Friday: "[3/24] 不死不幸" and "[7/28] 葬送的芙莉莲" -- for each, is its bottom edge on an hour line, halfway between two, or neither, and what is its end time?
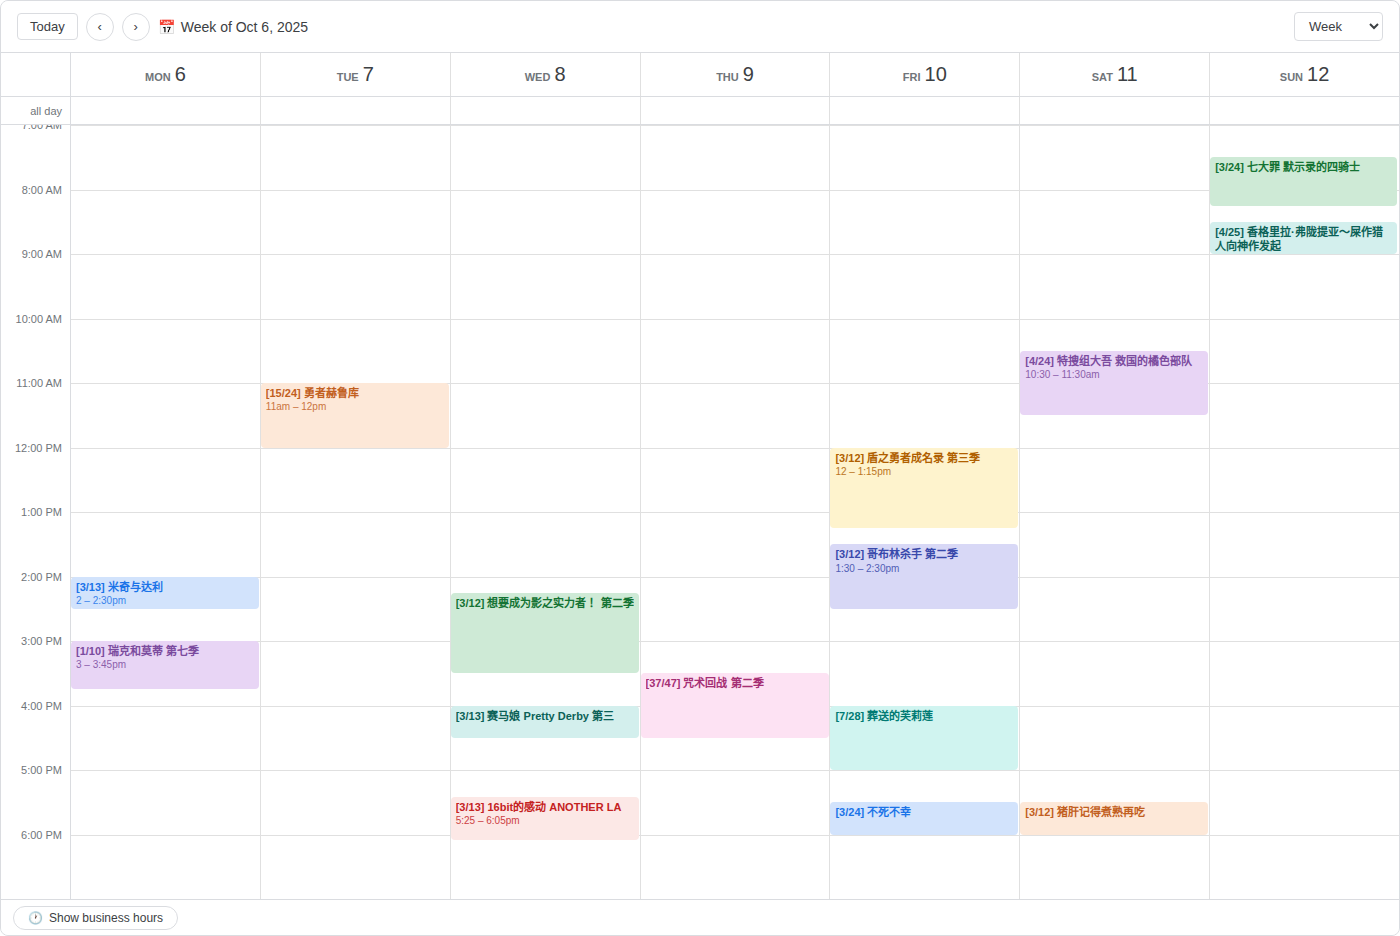
"[3/24] 不死不幸": 18:00, exactly on the 18:00 line. "[7/28] 葬送的芙莉莲": 17:00, exactly on the 17:00 line.